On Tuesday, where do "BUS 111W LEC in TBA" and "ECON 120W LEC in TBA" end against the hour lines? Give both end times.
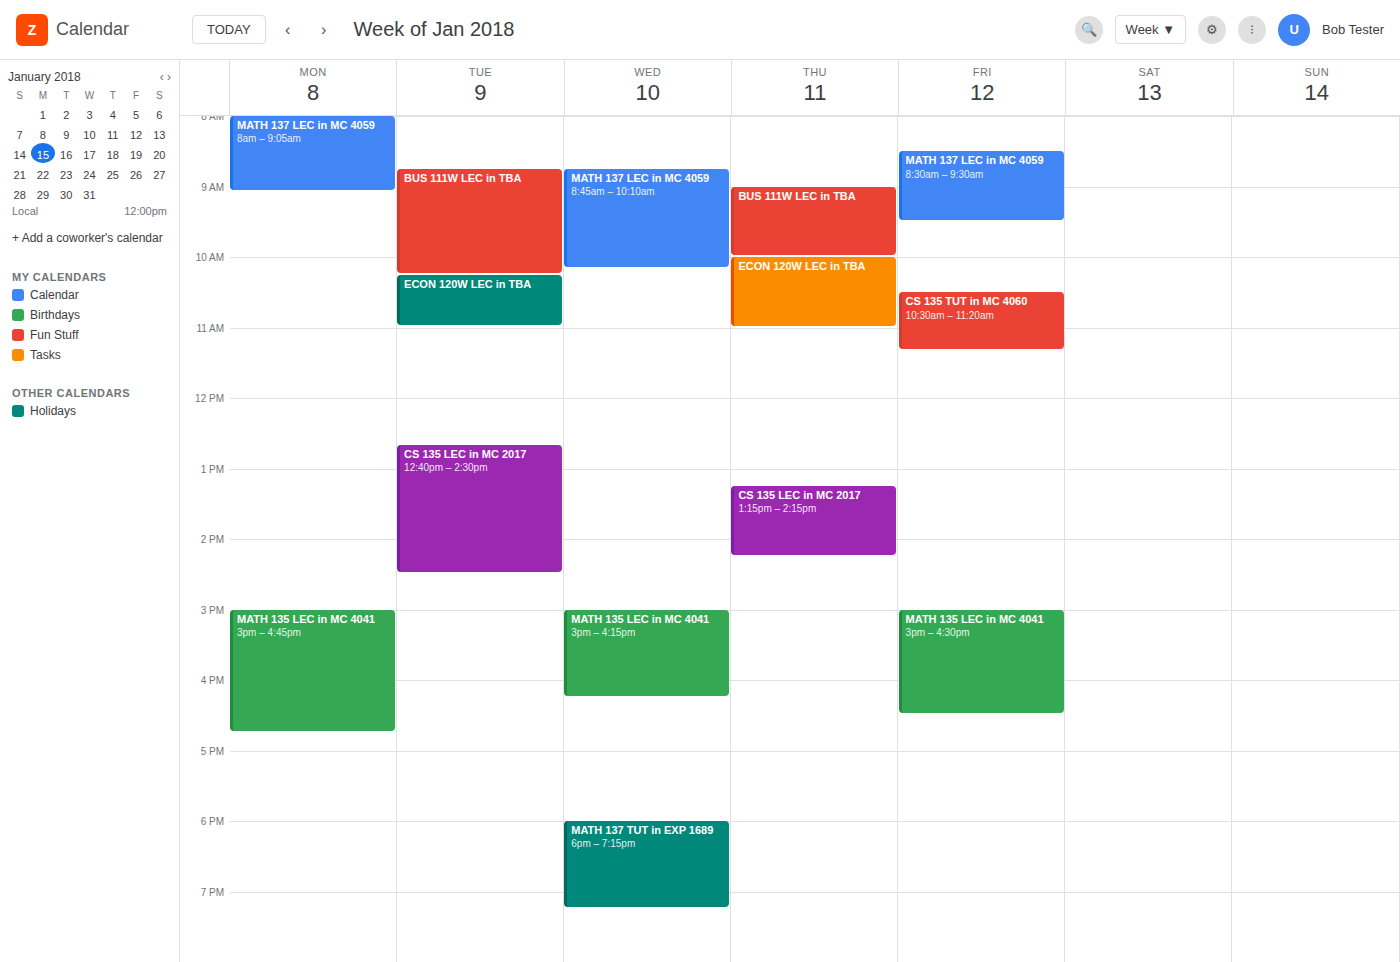
"BUS 111W LEC in TBA": 10:15 AM, neither: a quarter of the way from the 10 AM line to the 11 AM line. "ECON 120W LEC in TBA": 11:00 AM, exactly on the 11 AM line.